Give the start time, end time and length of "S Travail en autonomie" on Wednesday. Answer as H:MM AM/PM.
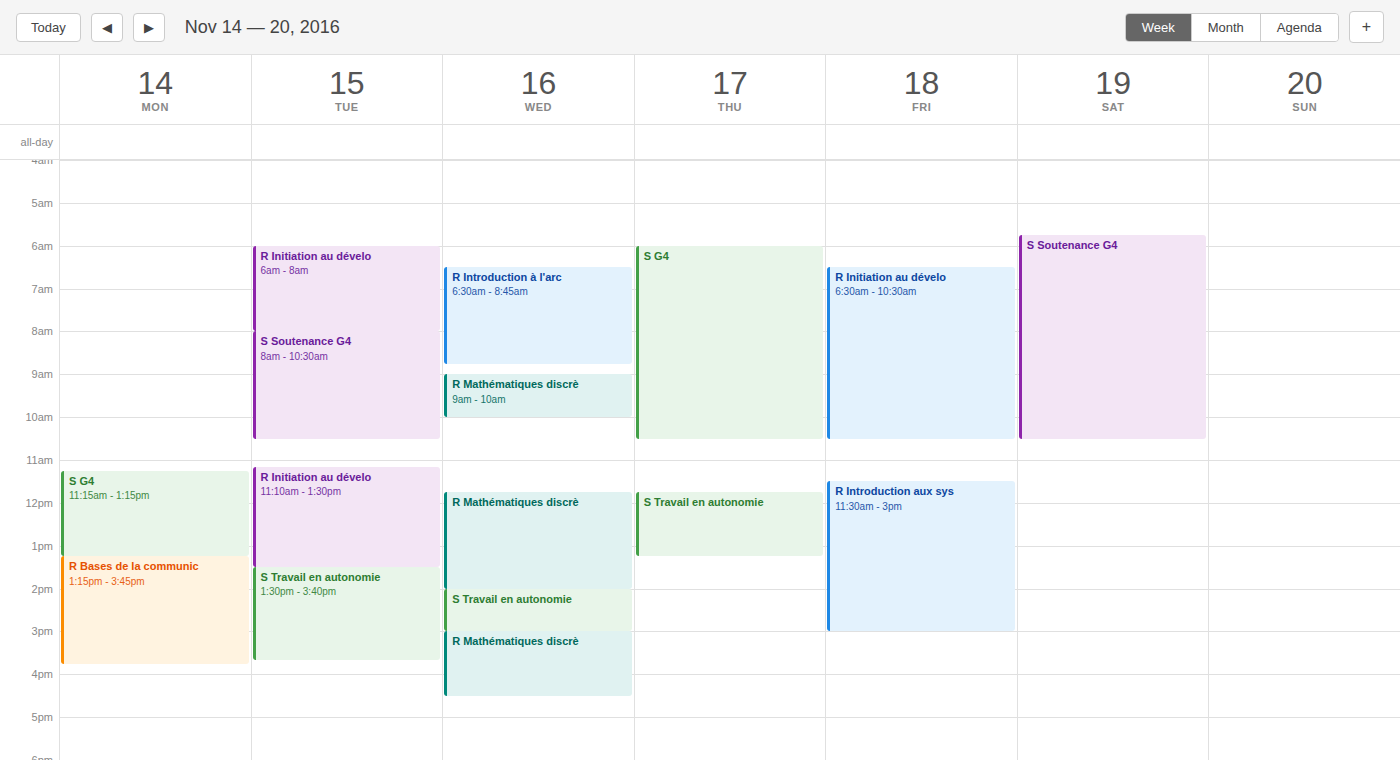
2:00 PM to 3:00 PM, 1 hour